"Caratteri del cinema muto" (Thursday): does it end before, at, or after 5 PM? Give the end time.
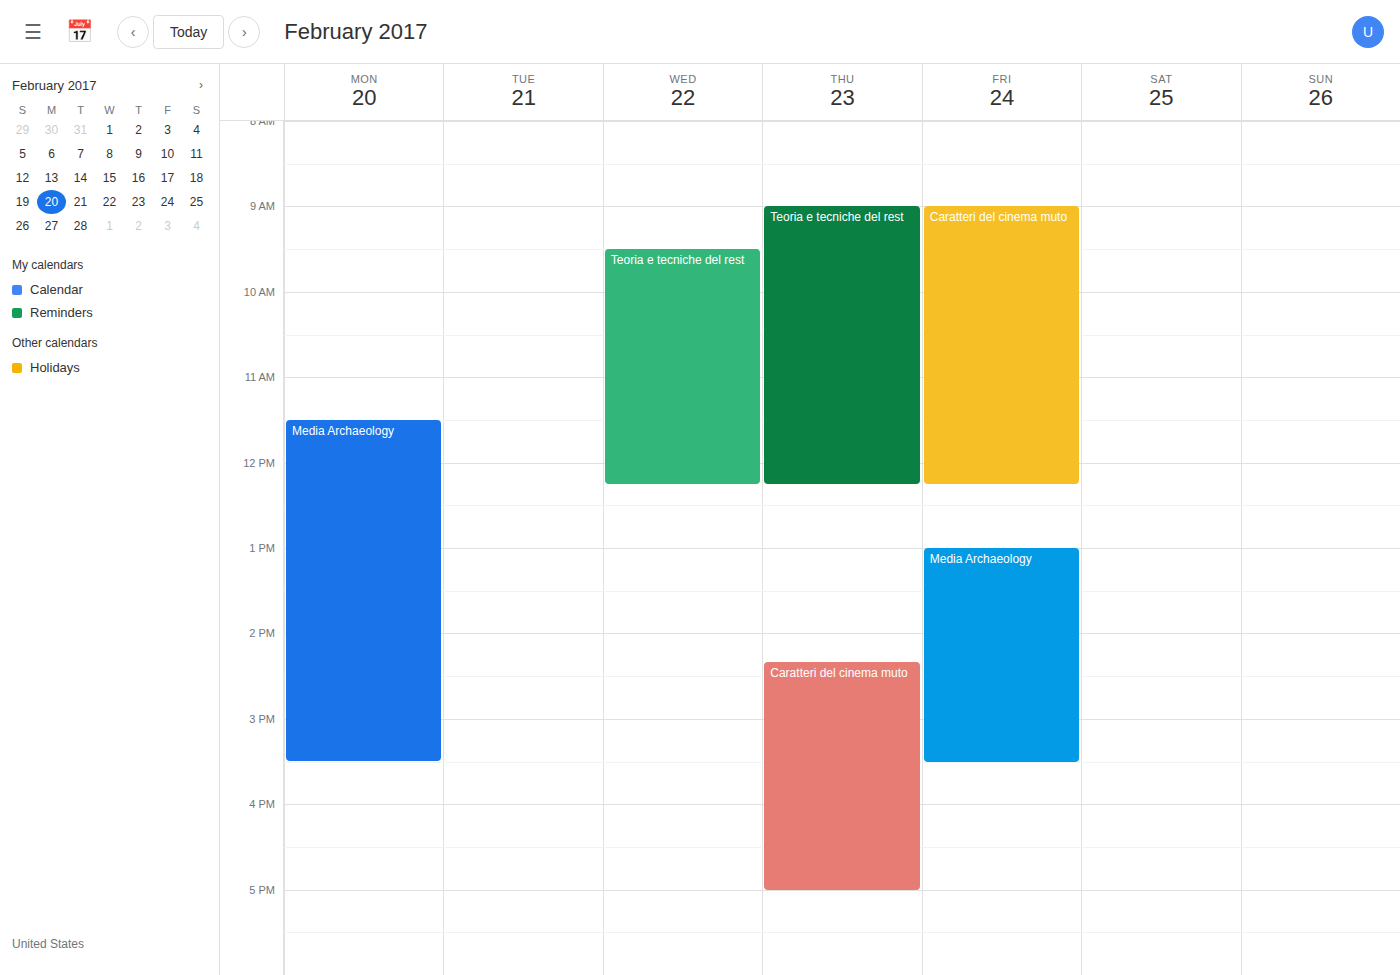
5:00 PM -- exactly at 5 PM, on the 5 PM line.